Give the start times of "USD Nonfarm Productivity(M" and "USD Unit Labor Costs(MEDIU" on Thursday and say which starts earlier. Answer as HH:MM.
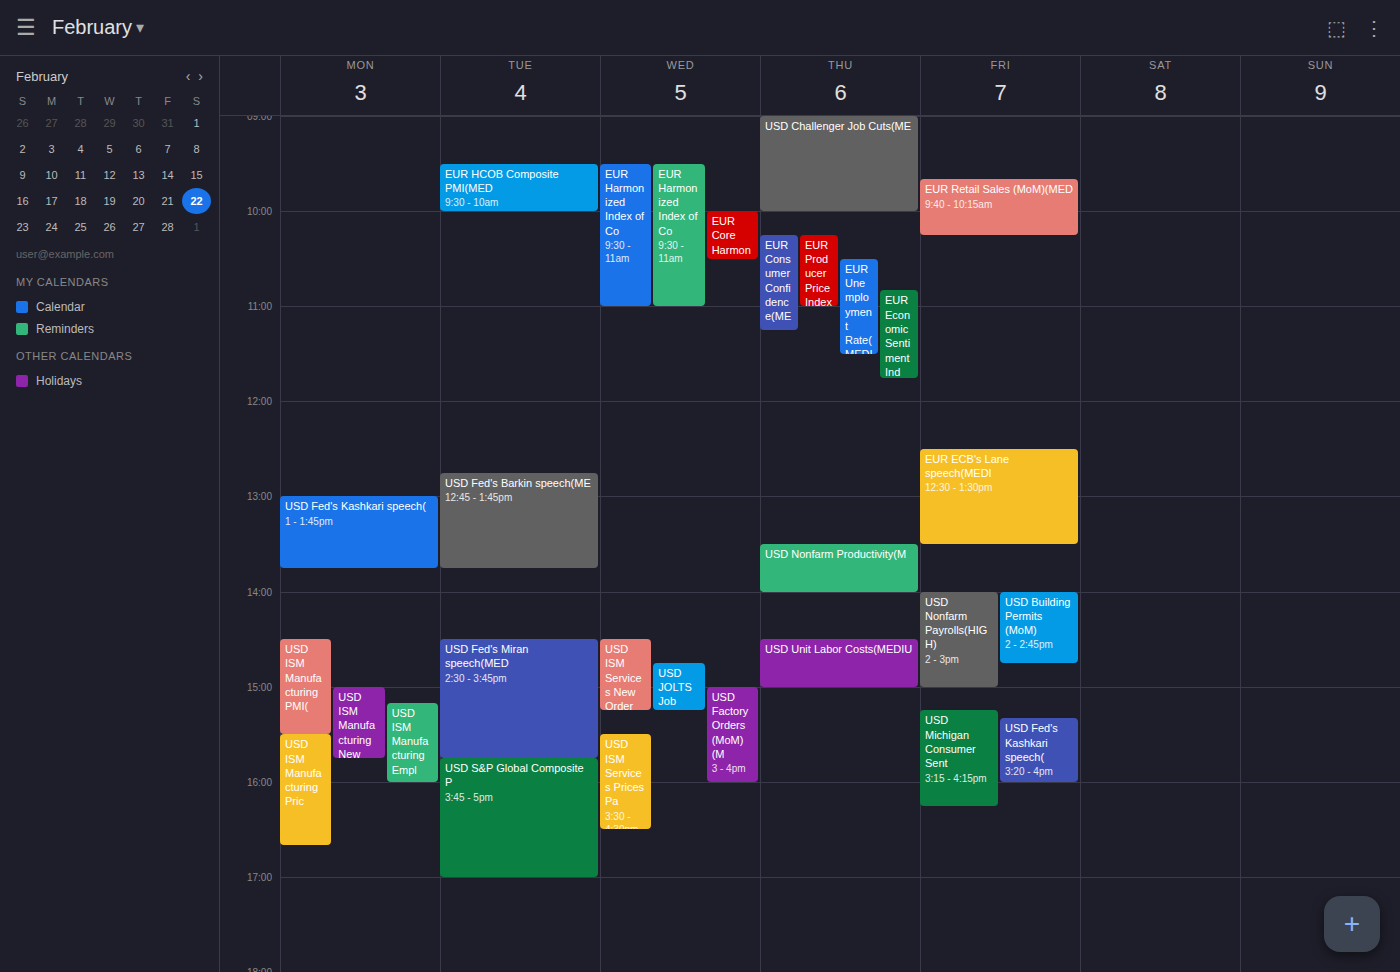
"USD Nonfarm Productivity(M" 13:30; "USD Unit Labor Costs(MEDIU" 14:30.